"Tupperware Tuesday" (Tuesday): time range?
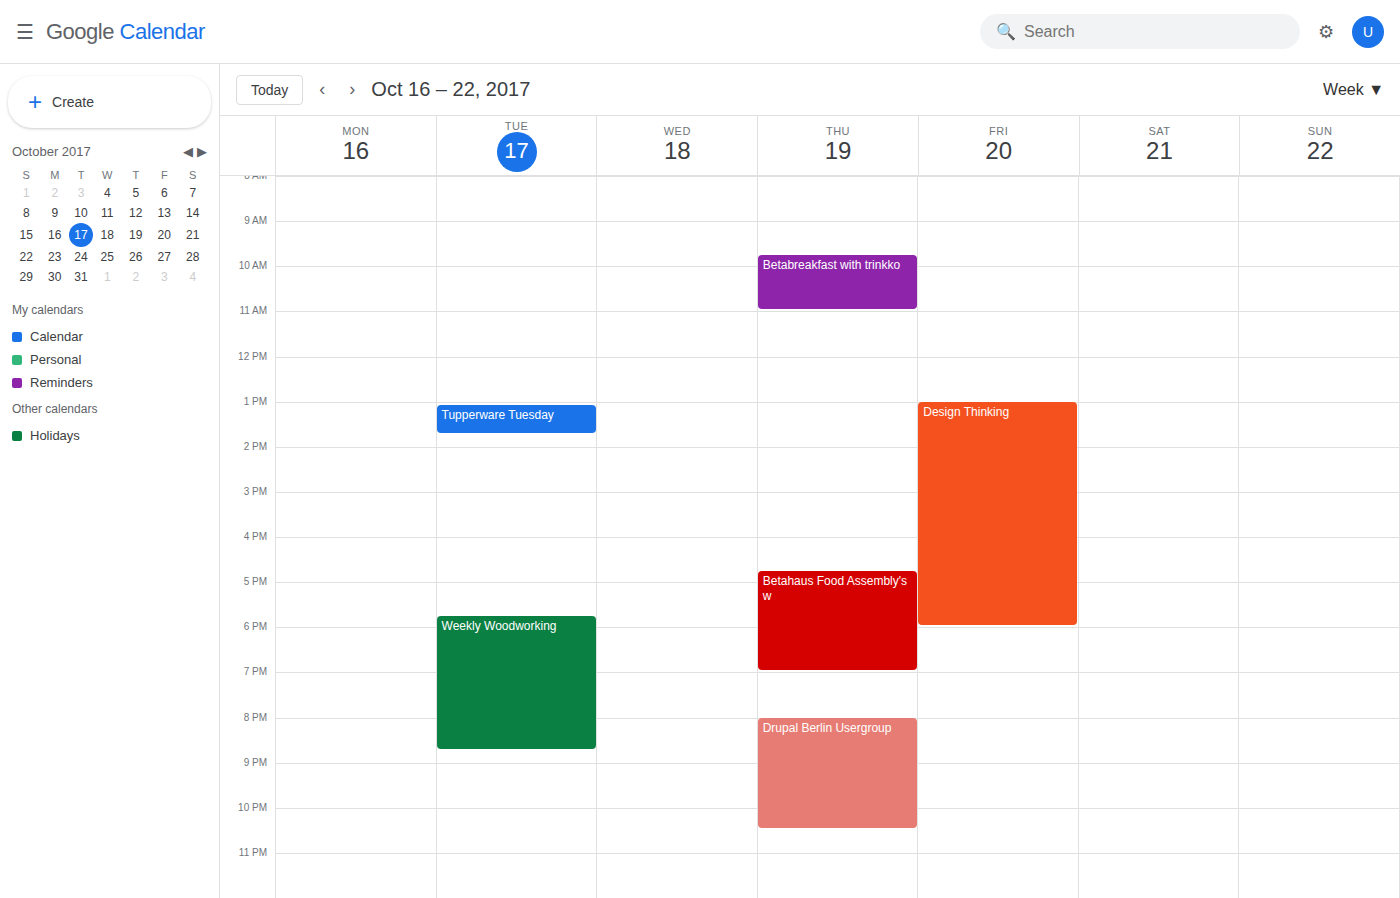
1:05 PM to 1:45 PM